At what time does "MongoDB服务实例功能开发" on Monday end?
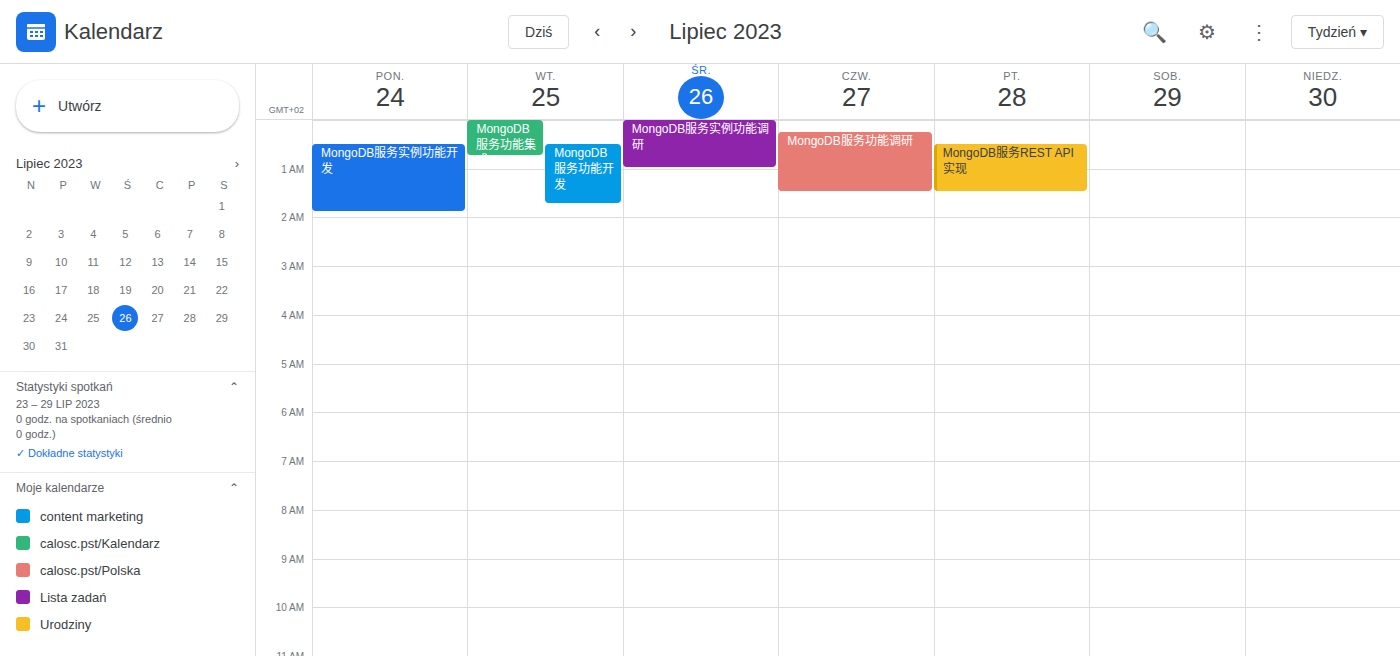
1:55 AM